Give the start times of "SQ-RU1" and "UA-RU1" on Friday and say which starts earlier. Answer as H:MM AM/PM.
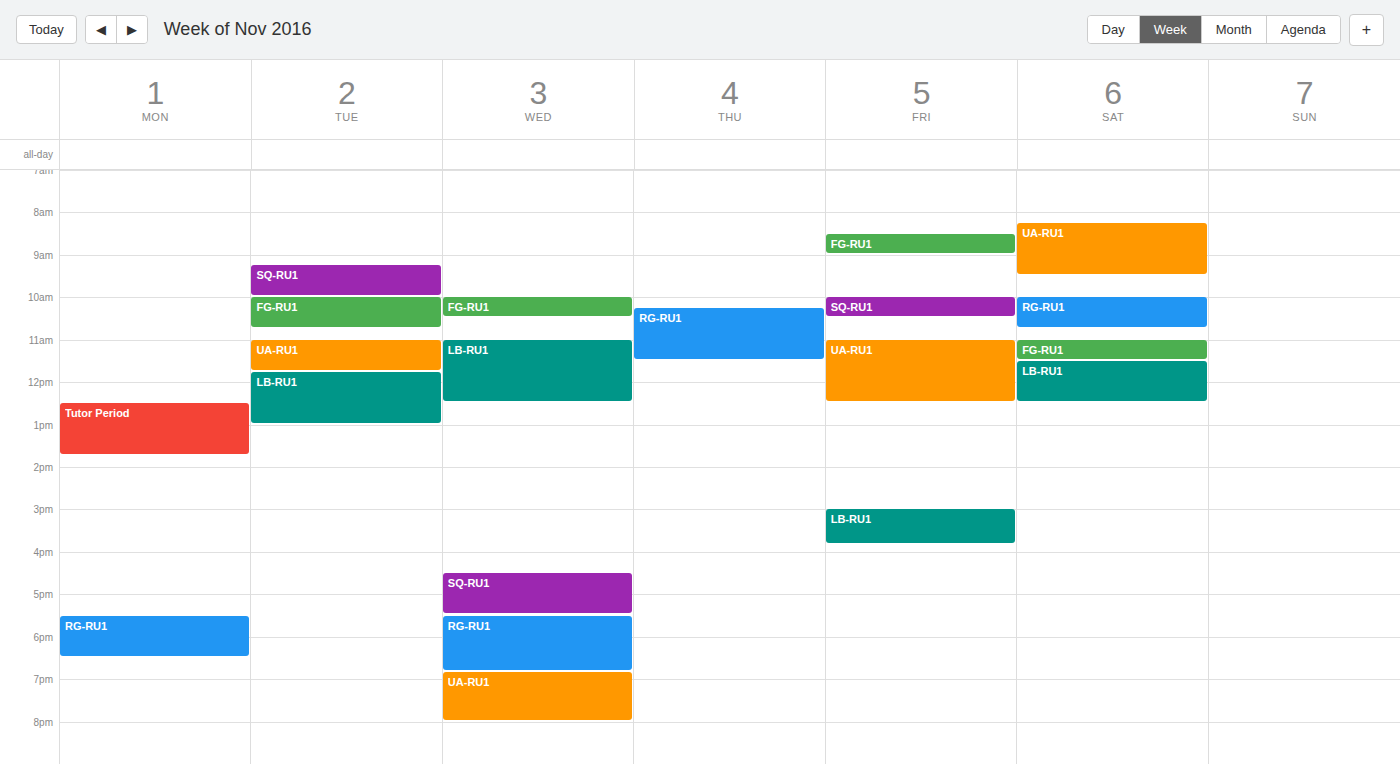
"SQ-RU1" 10:00 AM; "UA-RU1" 11:00 AM.